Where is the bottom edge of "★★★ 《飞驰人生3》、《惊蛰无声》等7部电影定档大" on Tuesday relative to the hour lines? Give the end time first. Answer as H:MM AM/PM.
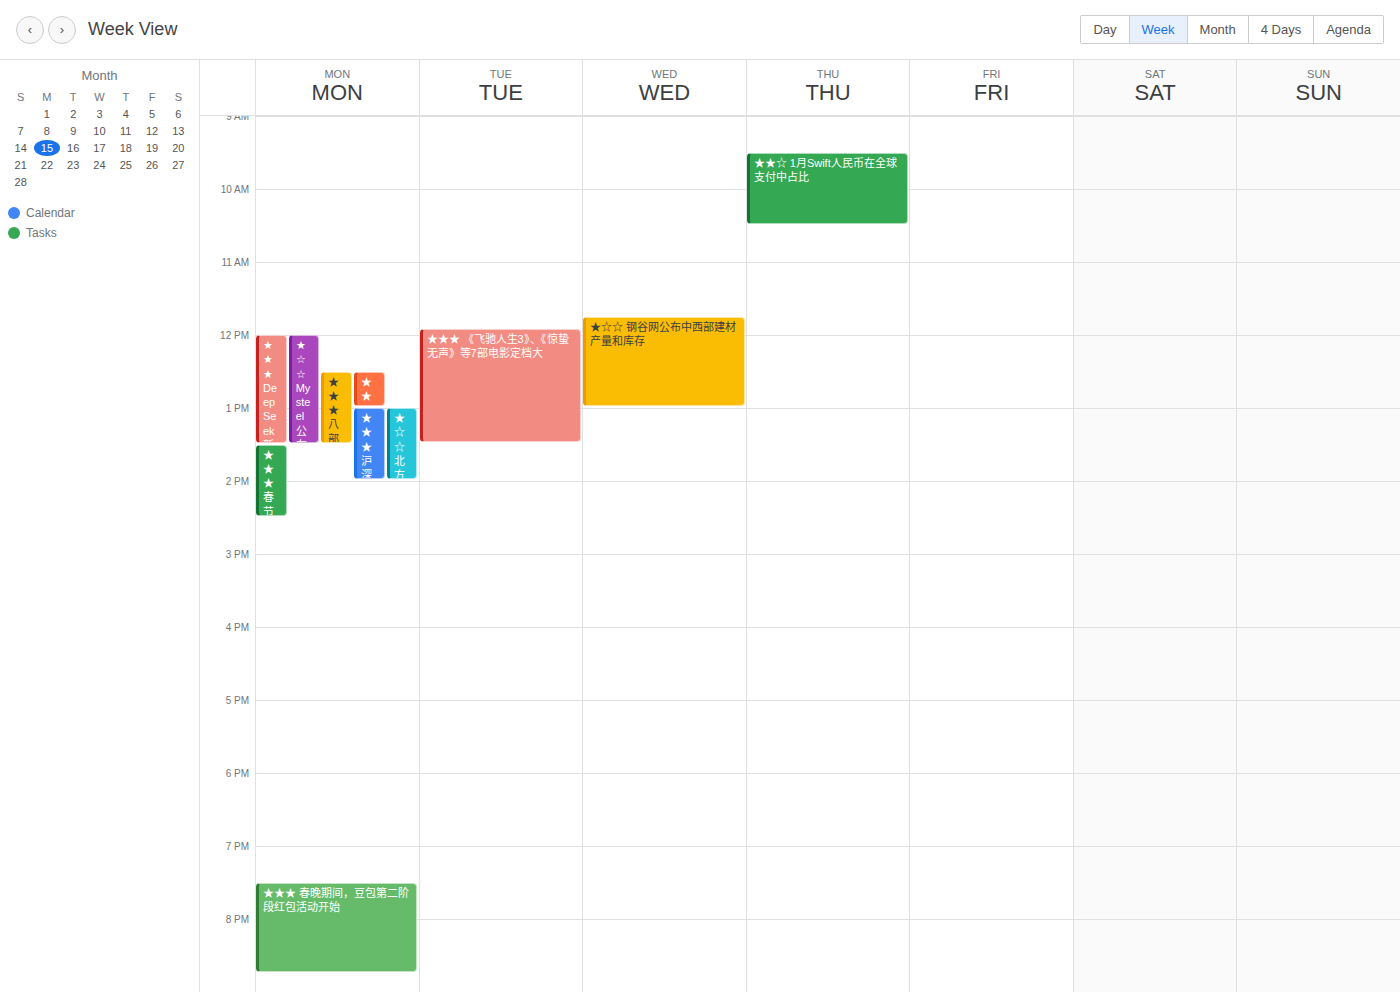
1:30 PM -- halfway between the 1 PM and 2 PM lines.